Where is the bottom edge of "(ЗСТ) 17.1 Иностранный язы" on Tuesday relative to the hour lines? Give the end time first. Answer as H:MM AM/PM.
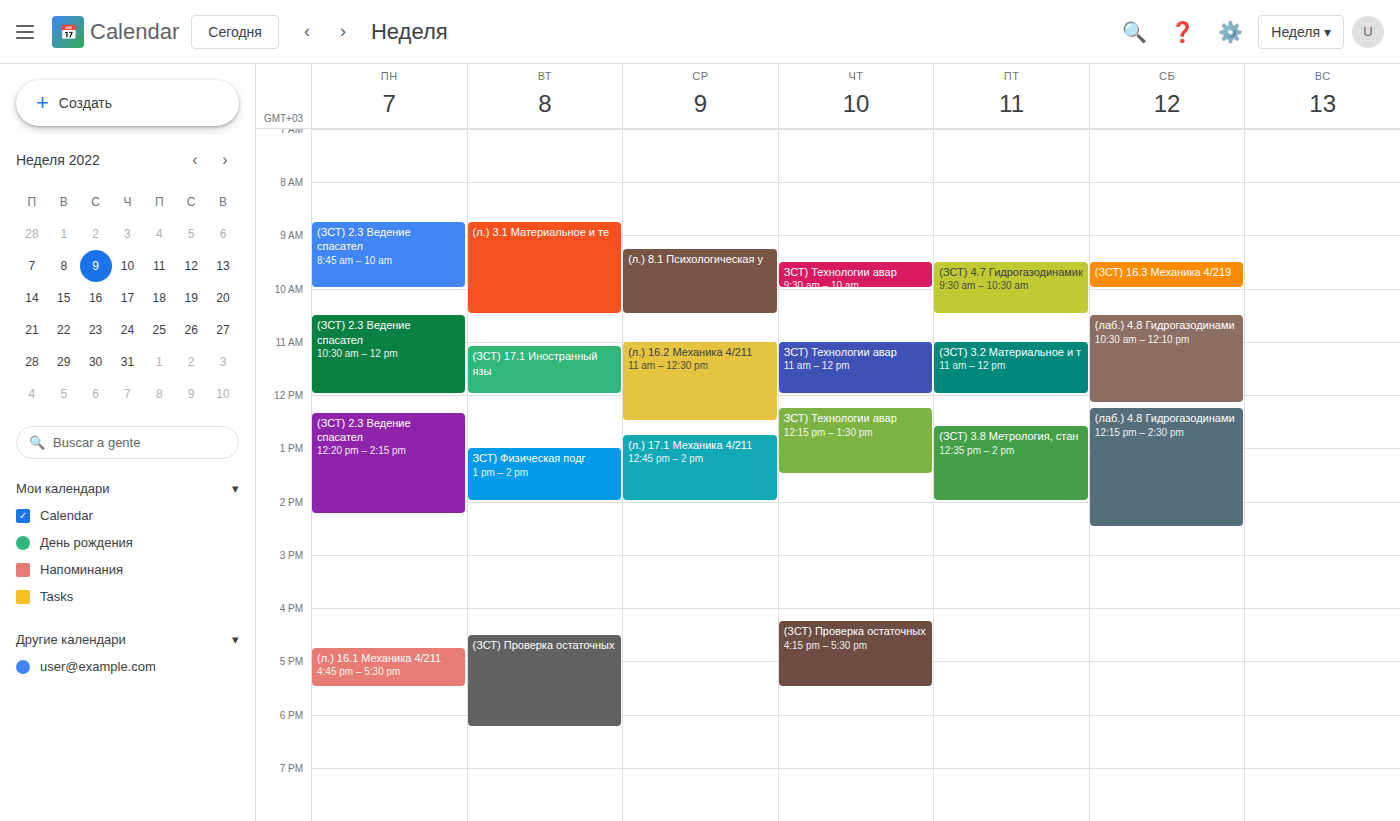
12:00 PM -- exactly on the 12 PM line.